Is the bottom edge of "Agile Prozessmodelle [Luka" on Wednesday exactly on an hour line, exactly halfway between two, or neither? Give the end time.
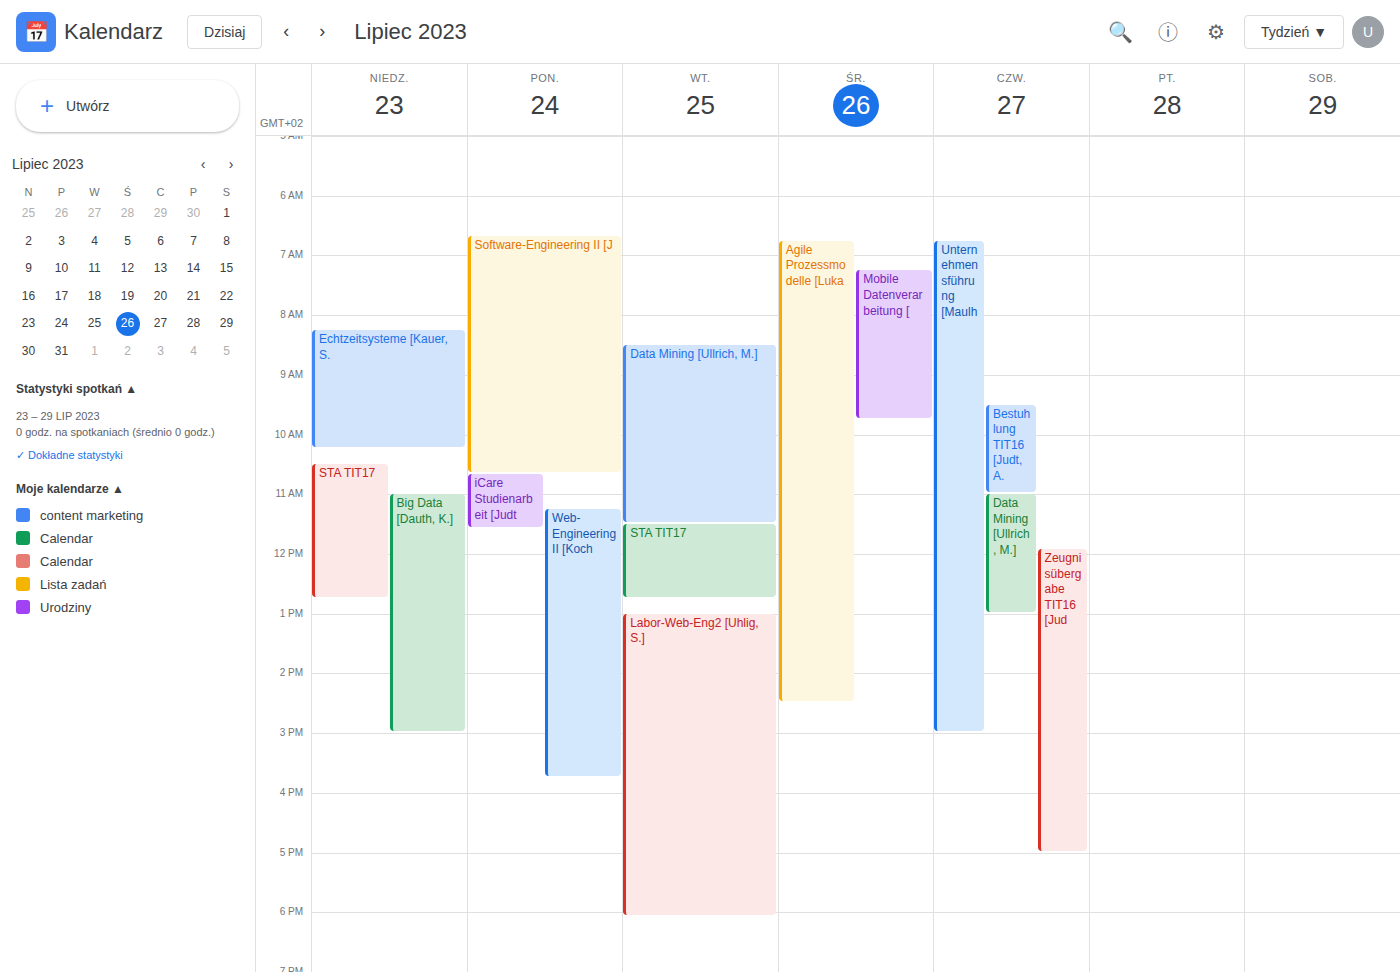
14:30 -- halfway between the 14:00 and 15:00 lines.